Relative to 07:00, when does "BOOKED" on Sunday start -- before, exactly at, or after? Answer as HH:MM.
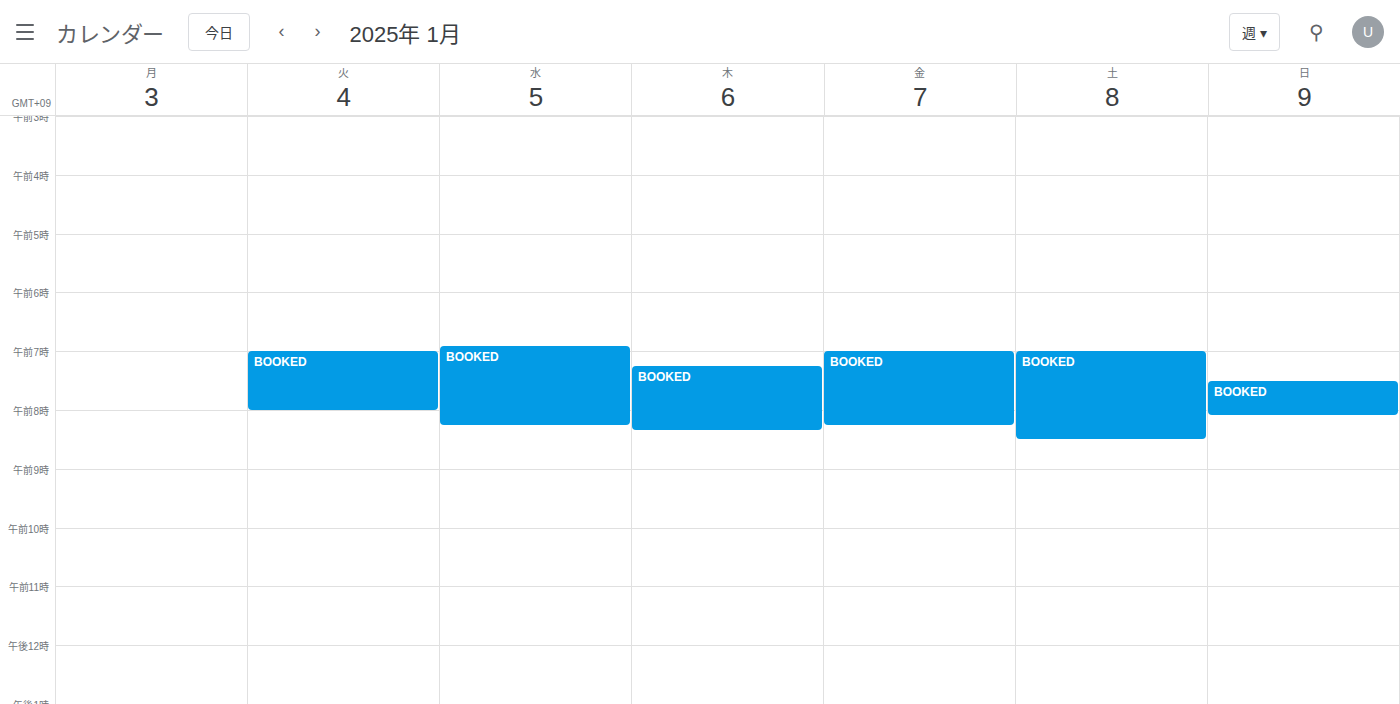
07:30 -- after 07:00, 30 minutes below the 07:00 line.